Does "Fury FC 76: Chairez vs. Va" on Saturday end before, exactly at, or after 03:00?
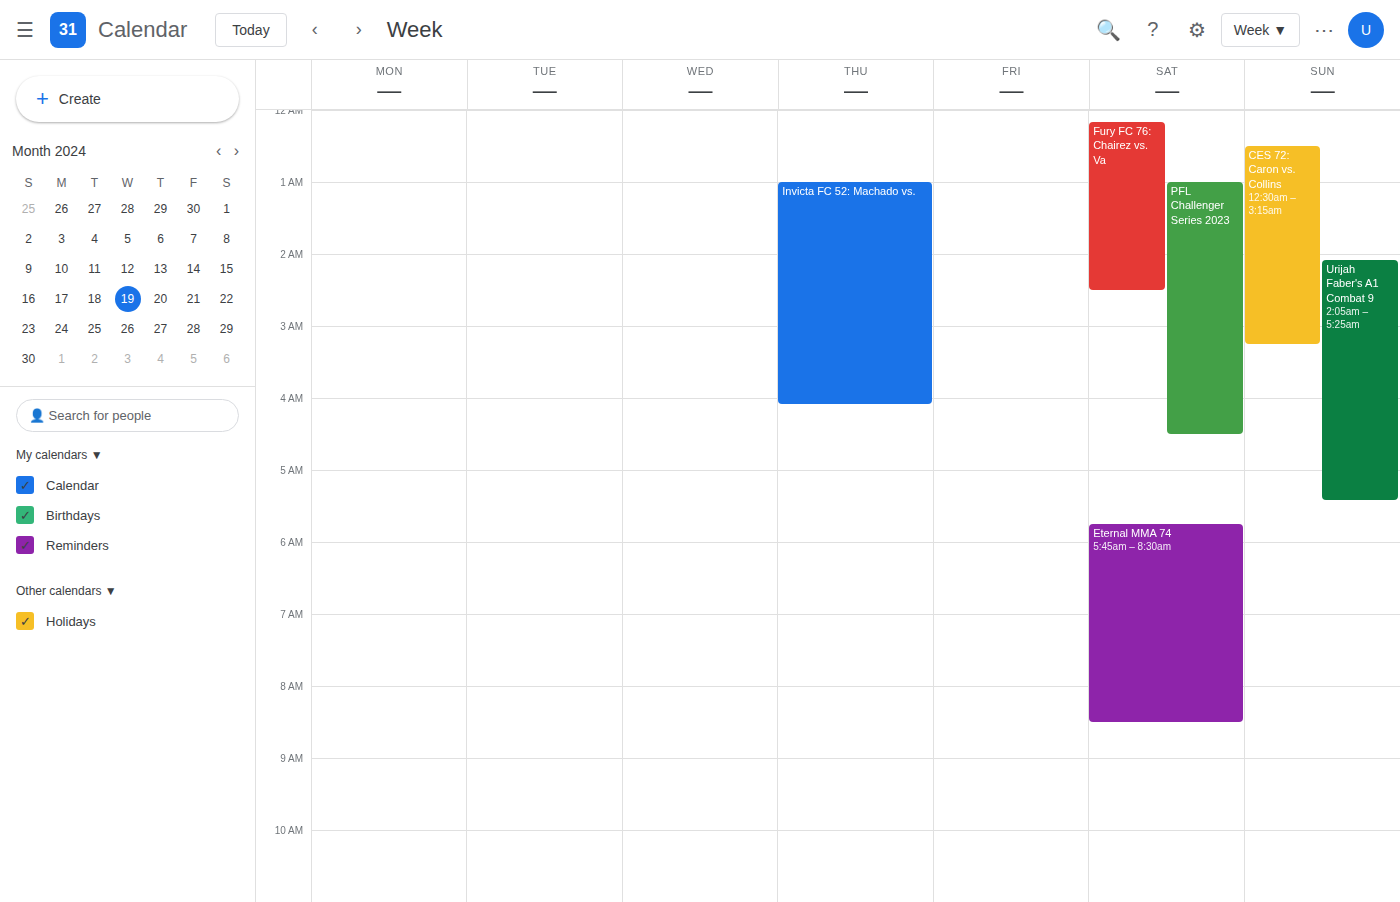
02:30 -- before 03:00, 30 minutes above the 03:00 line.